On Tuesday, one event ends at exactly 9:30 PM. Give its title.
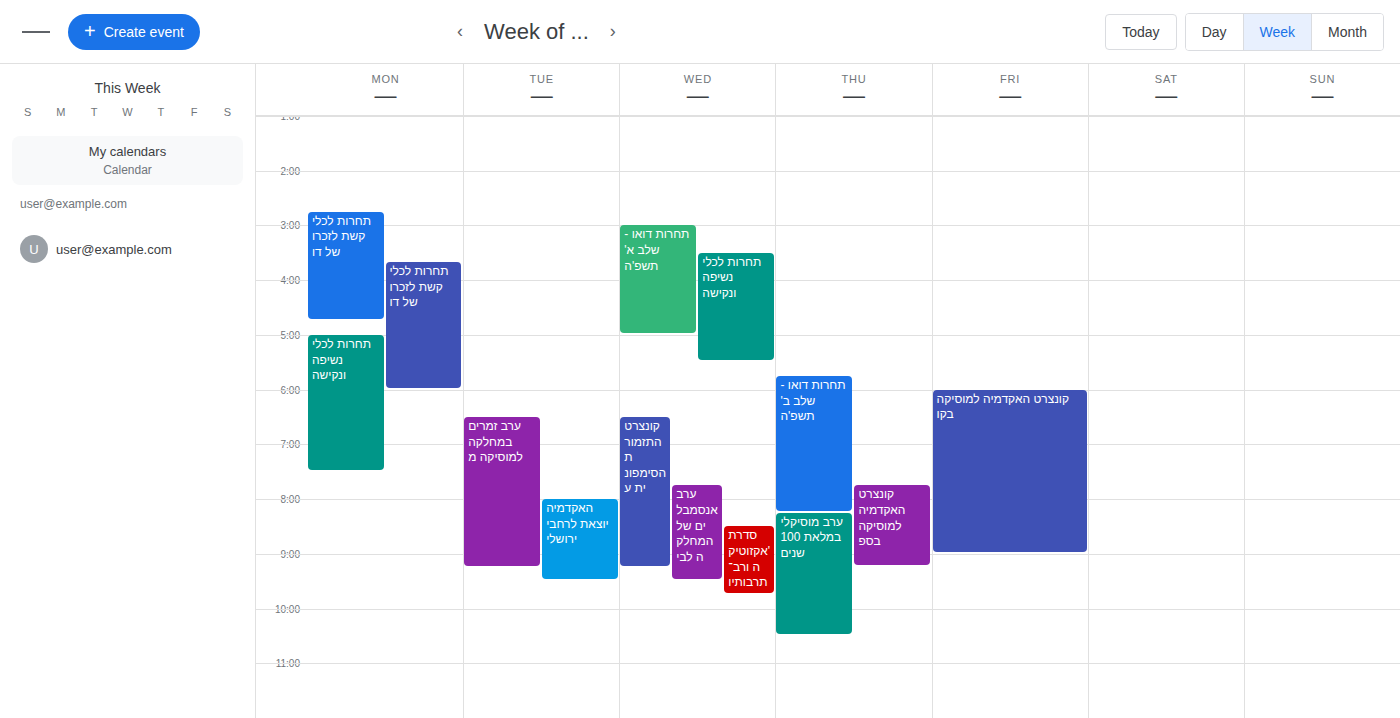
"האקדמיה יוצאת לרחבי ירושלי"